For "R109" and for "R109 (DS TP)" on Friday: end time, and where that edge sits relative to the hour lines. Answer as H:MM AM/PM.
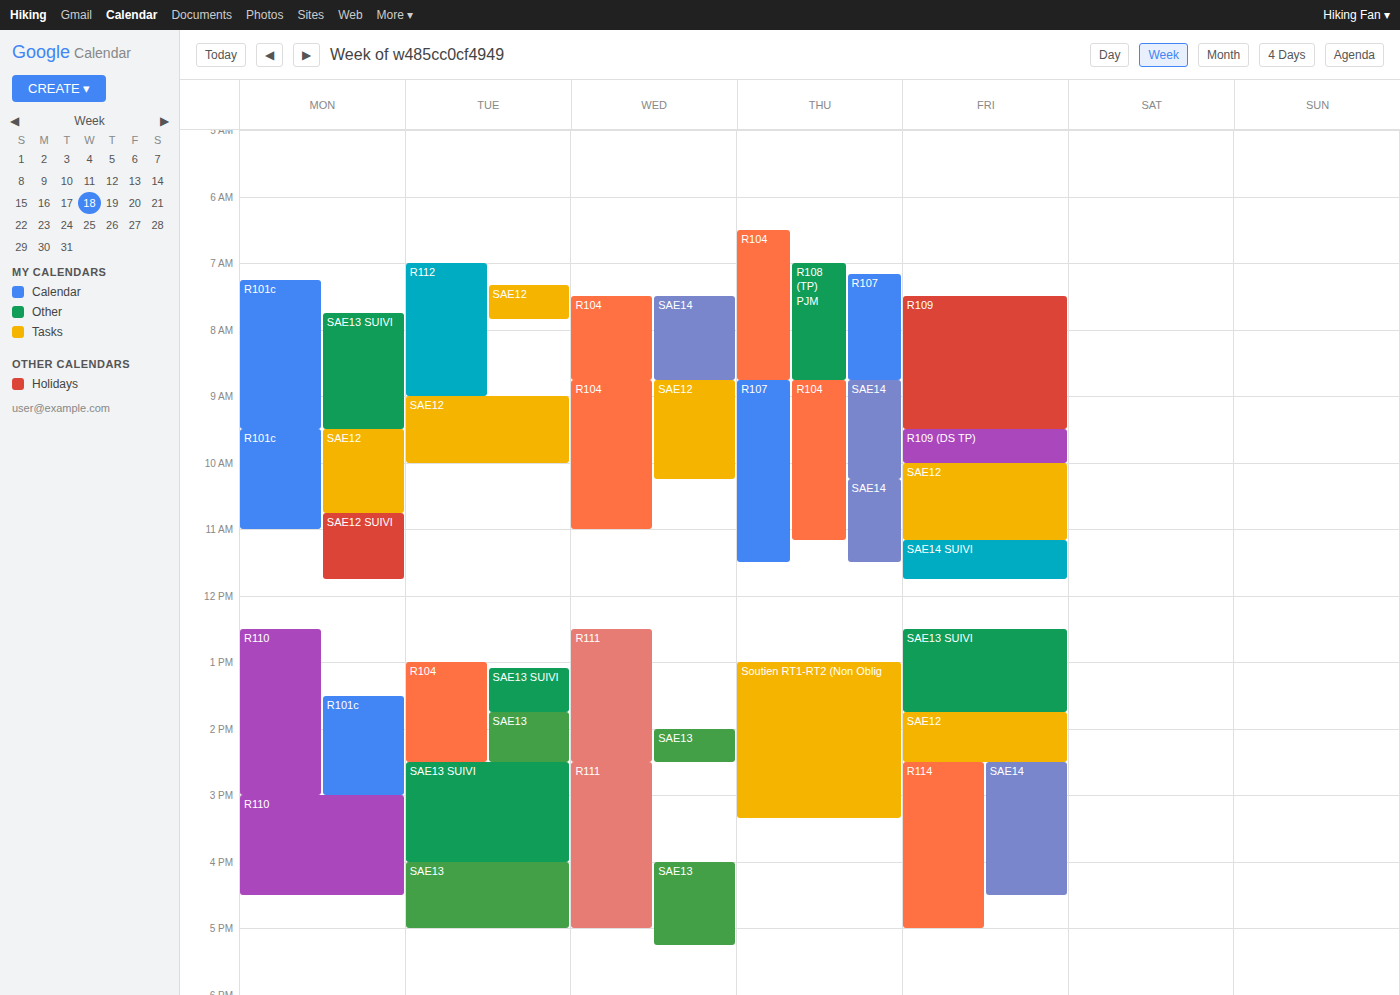
"R109": 9:30 AM, halfway between the 9 AM and 10 AM lines. "R109 (DS TP)": 10:00 AM, exactly on the 10 AM line.